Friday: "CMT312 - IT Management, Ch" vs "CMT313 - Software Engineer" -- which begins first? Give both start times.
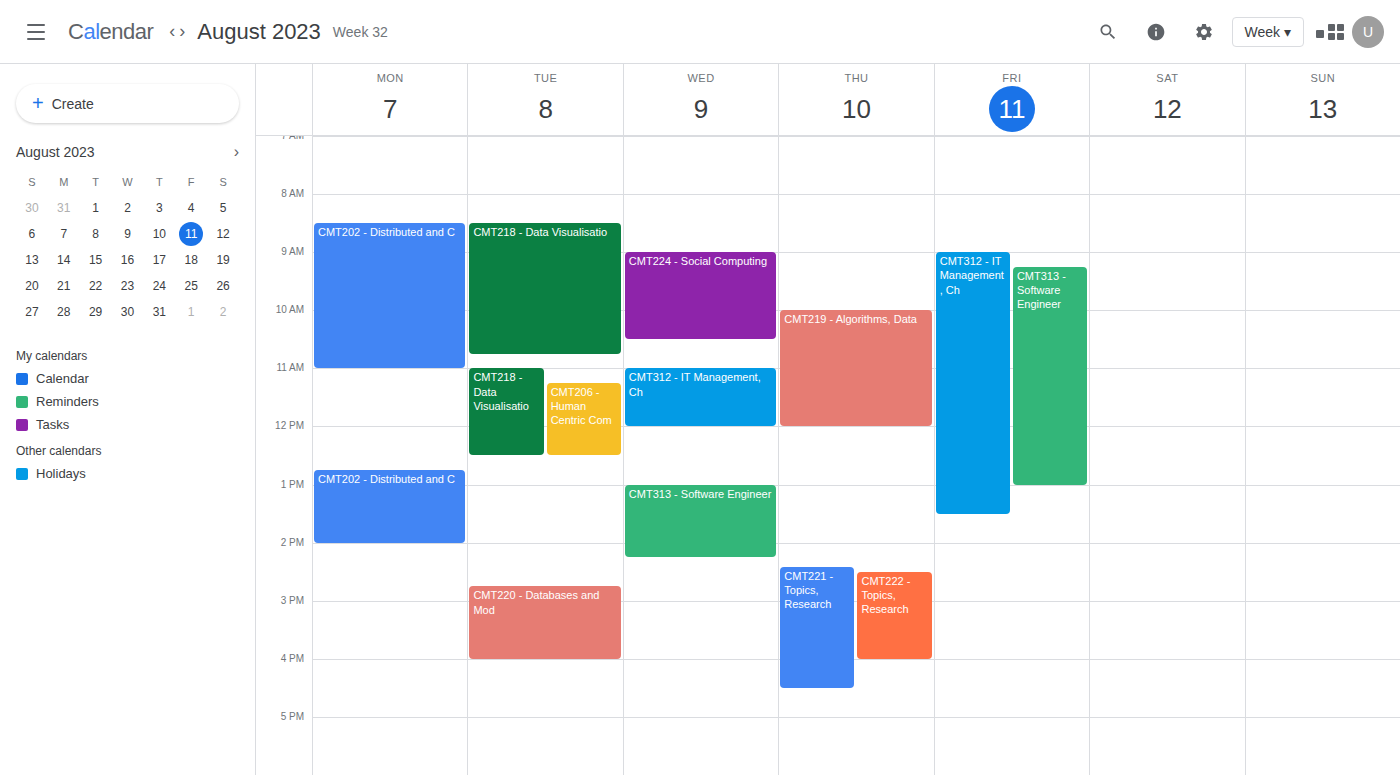
"CMT312 - IT Management, Ch" 9:00 AM; "CMT313 - Software Engineer" 9:15 AM.